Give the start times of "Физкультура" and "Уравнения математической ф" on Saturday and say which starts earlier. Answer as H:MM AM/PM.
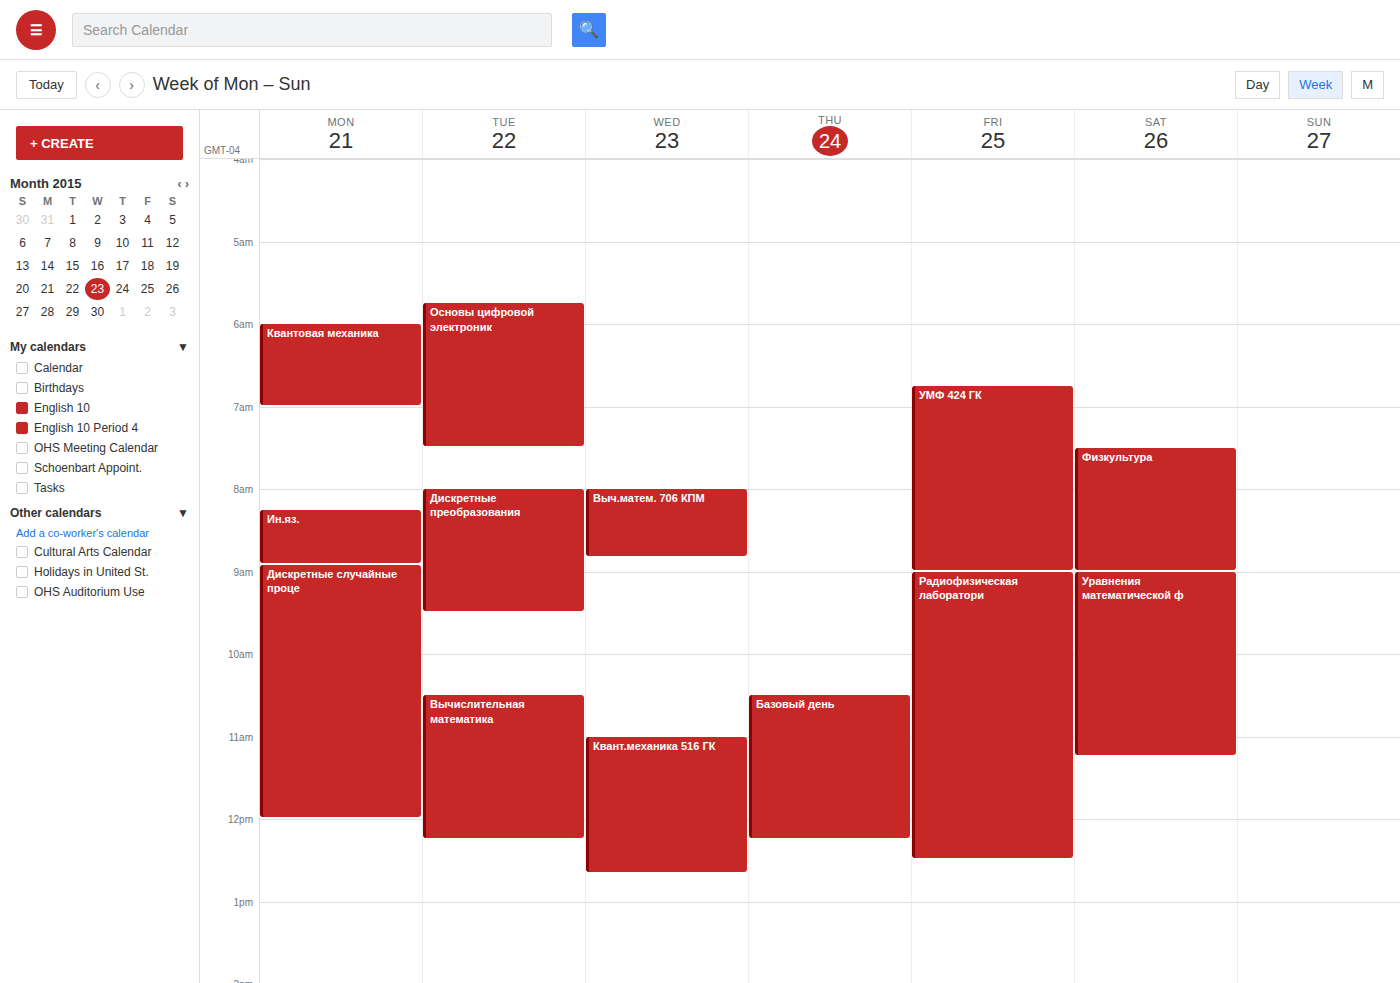
"Физкультура" 7:30 AM; "Уравнения математической ф" 9:00 AM.